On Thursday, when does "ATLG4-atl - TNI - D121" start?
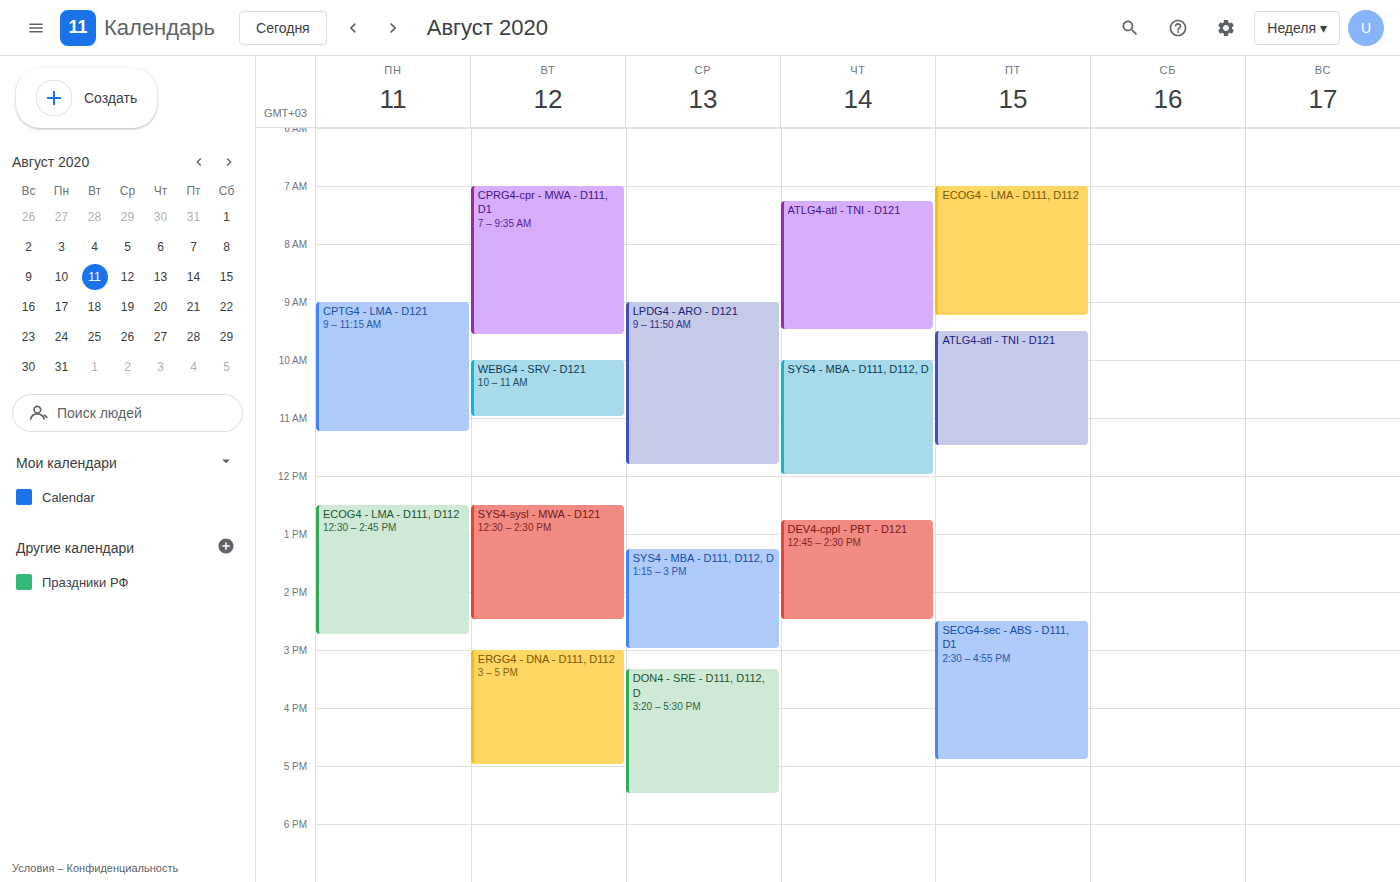
7:15 AM